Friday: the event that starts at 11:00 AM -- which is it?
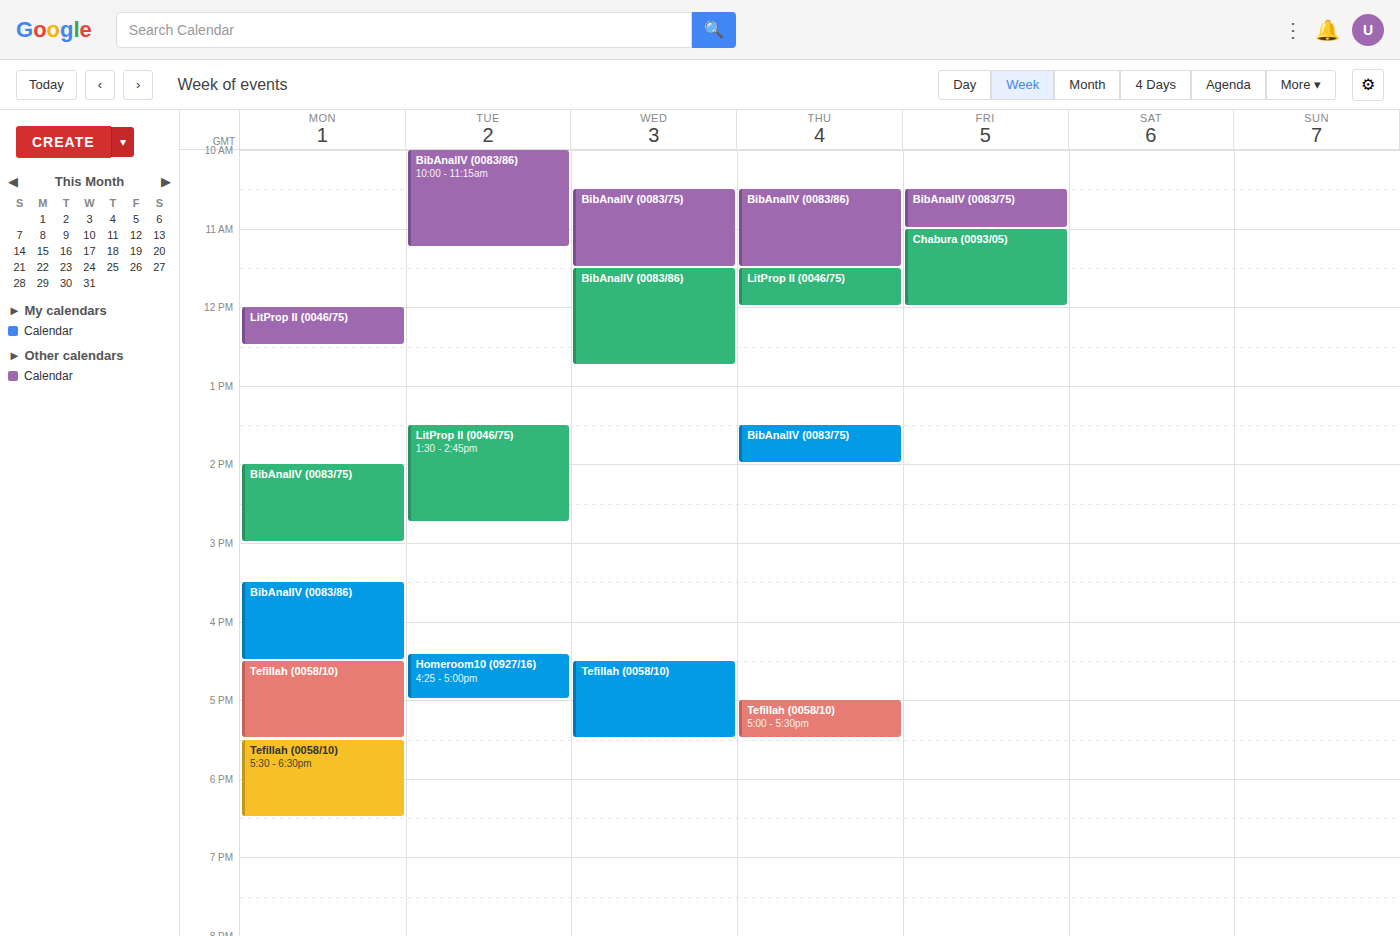
"Chabura (0093/05)"